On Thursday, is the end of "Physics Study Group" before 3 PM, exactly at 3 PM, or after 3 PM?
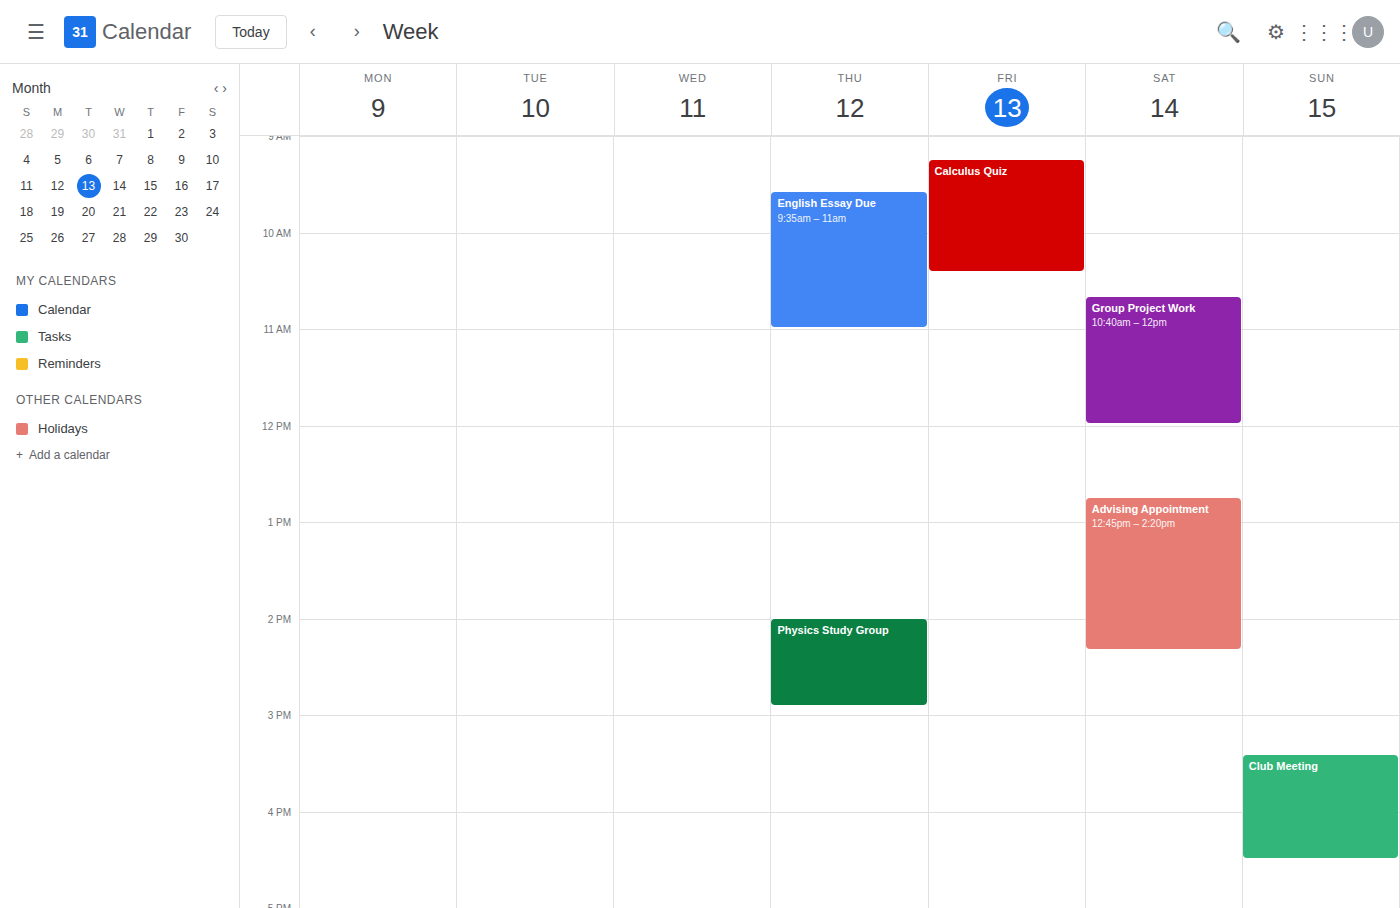
2:55 PM -- before 3 PM, 5 minutes above the 3 PM line.